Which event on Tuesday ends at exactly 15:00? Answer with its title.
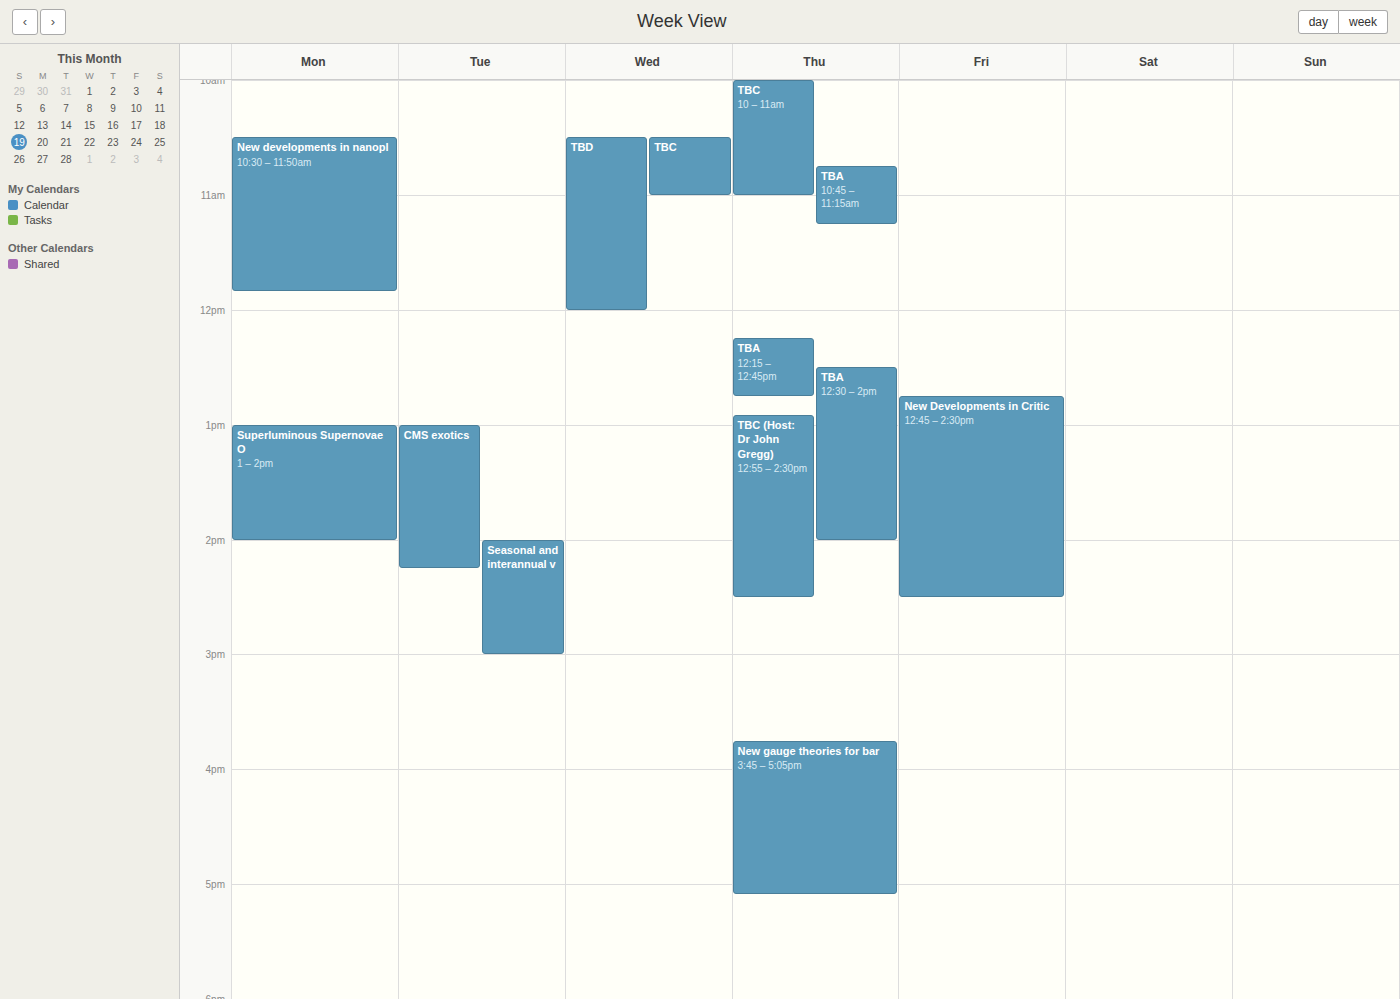
"Seasonal and interannual v"